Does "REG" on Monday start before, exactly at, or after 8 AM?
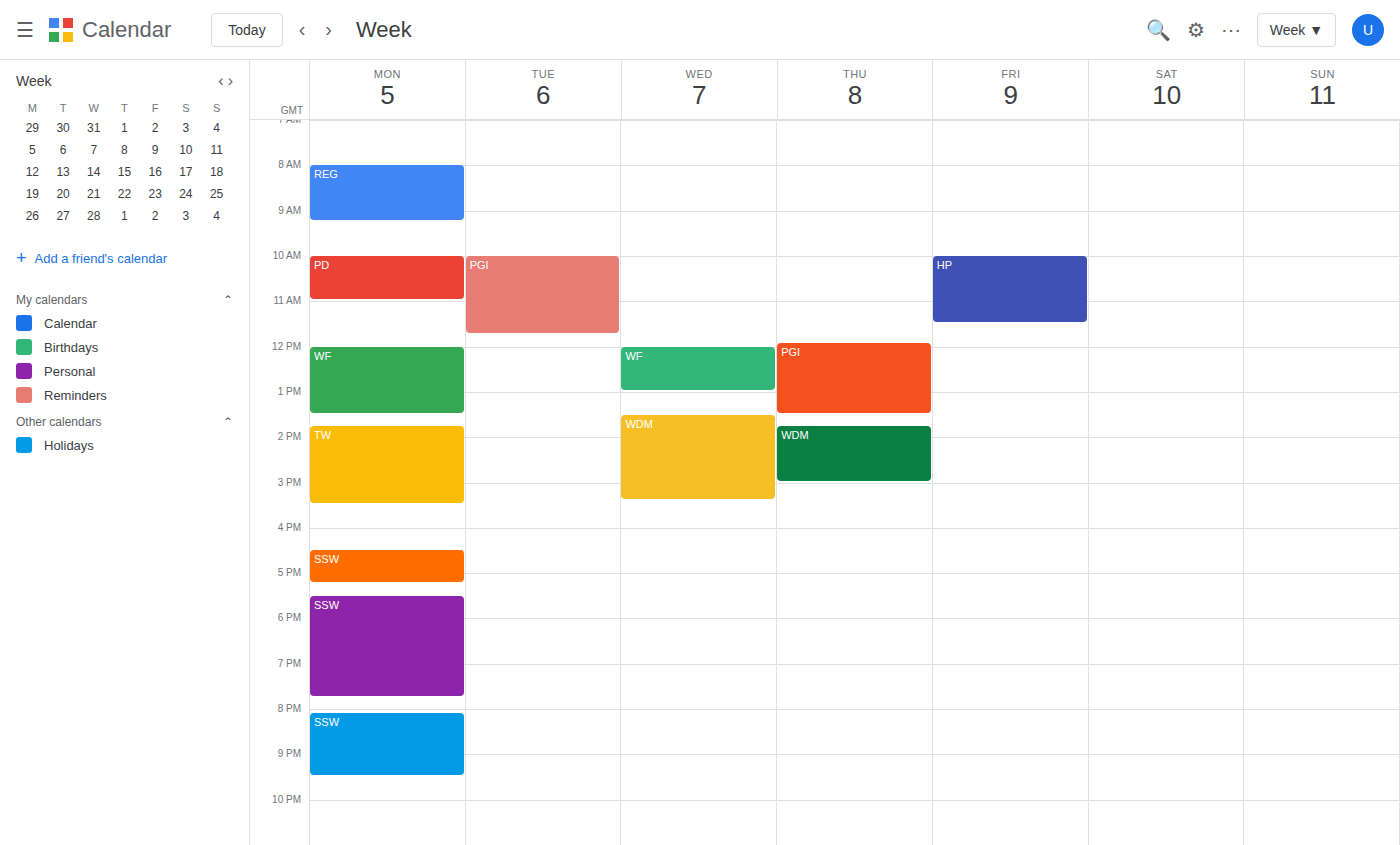
8:00 AM -- exactly at 8 AM, on the 8 AM line.